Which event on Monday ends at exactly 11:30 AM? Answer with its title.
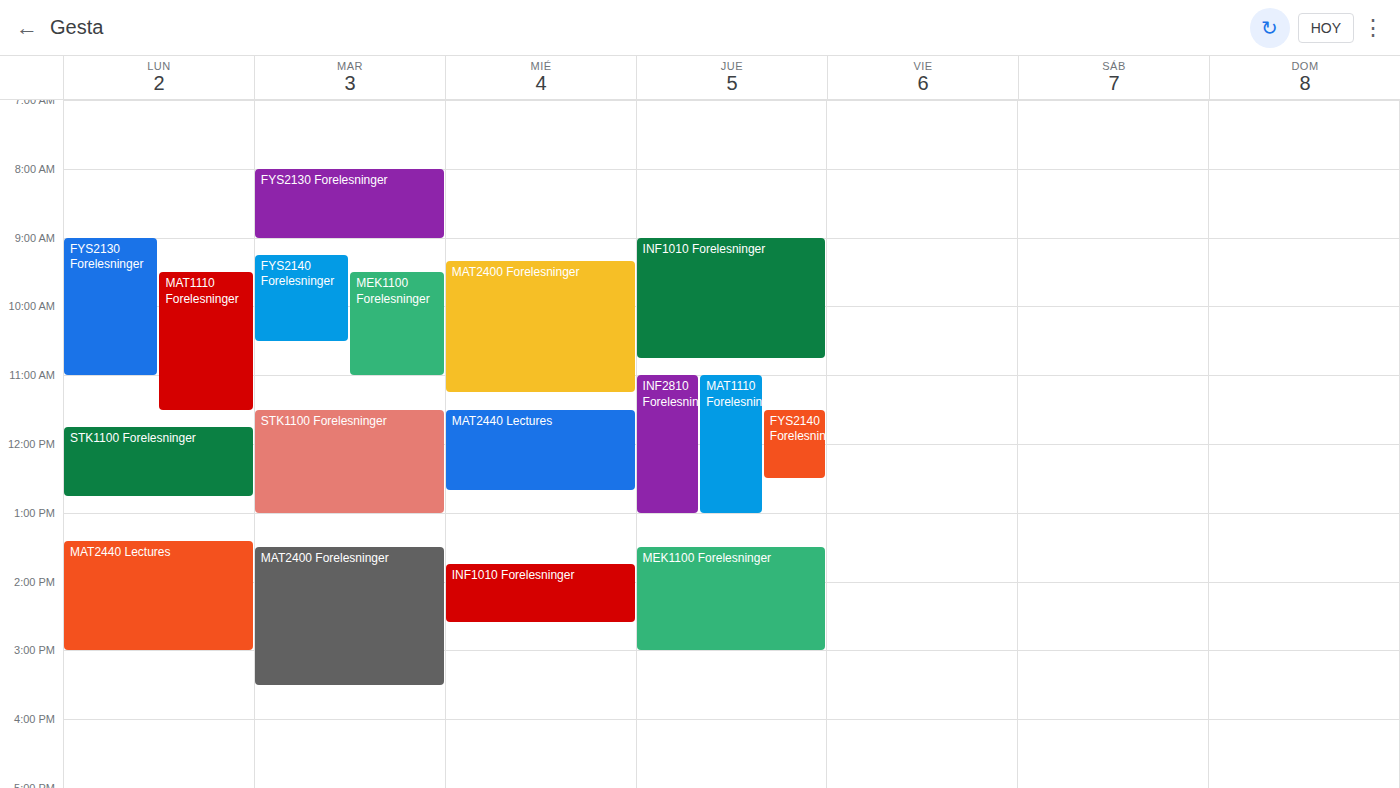
"MAT1110 Forelesninger"